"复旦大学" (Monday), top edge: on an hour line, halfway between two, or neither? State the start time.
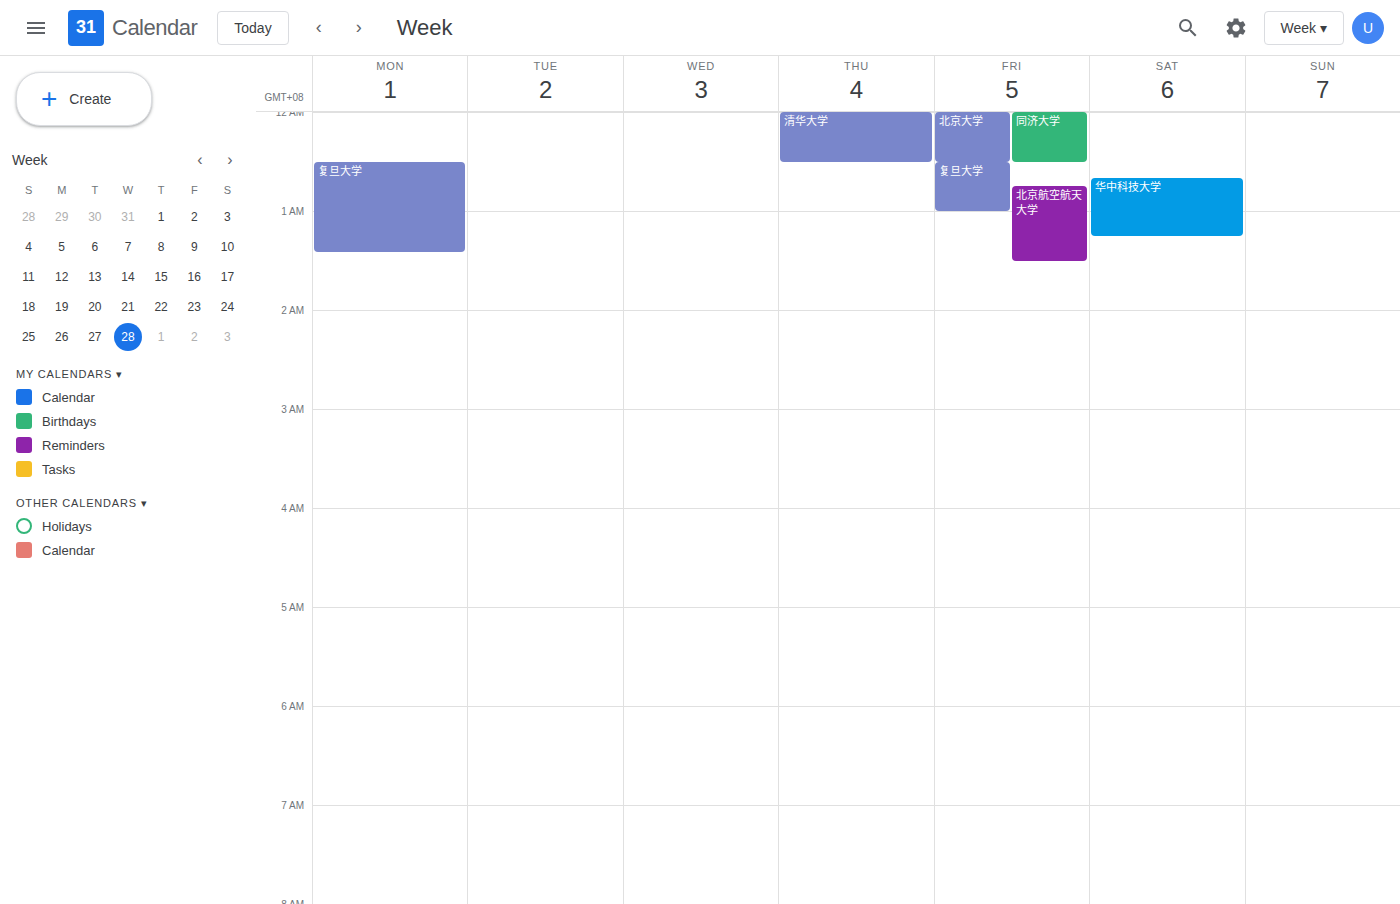
12:30 AM -- halfway between the 12 AM and 1 AM lines.